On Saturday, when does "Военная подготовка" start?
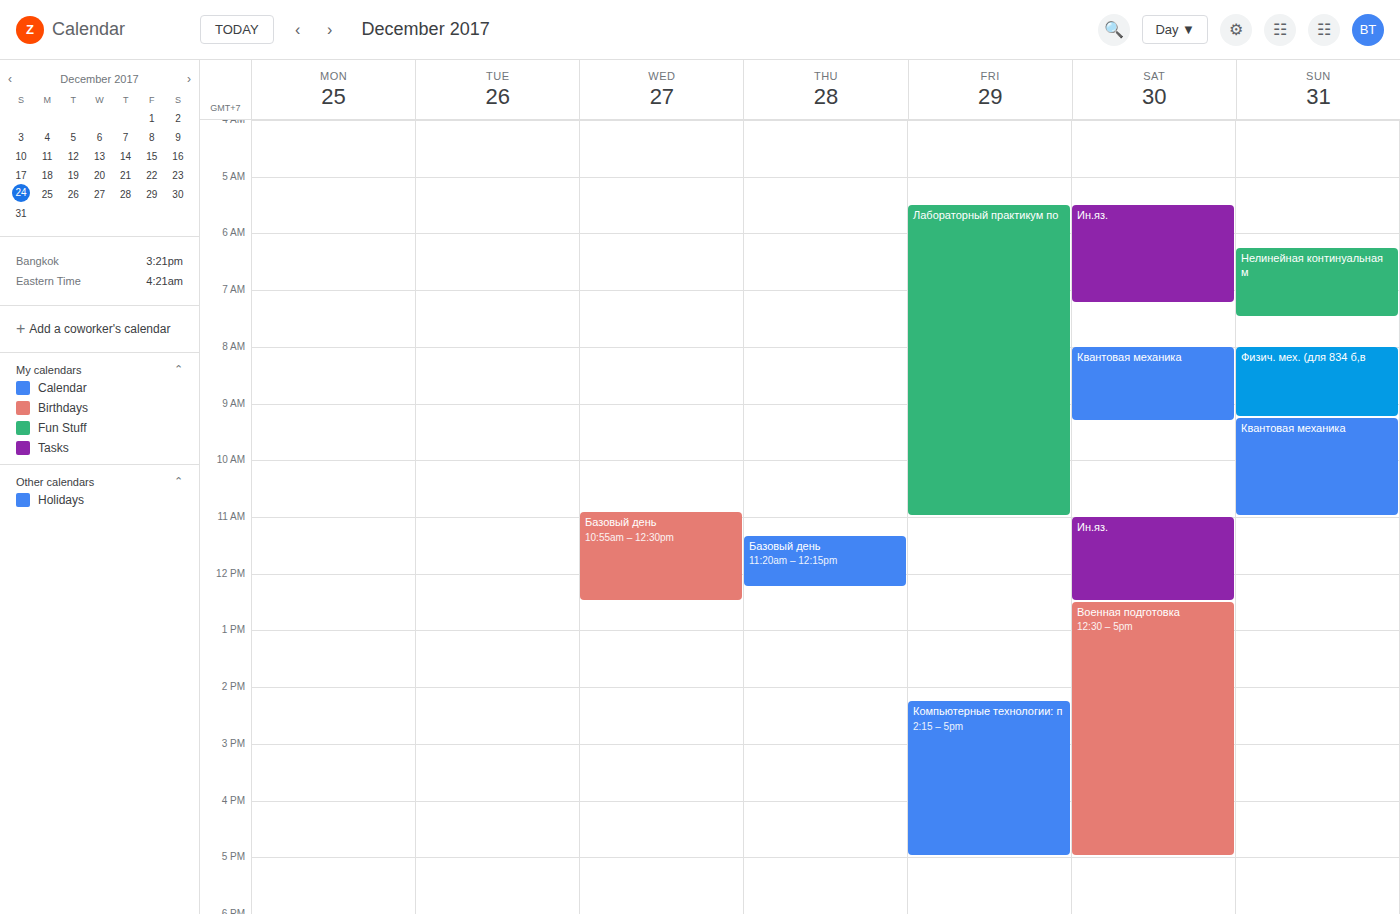
12:30